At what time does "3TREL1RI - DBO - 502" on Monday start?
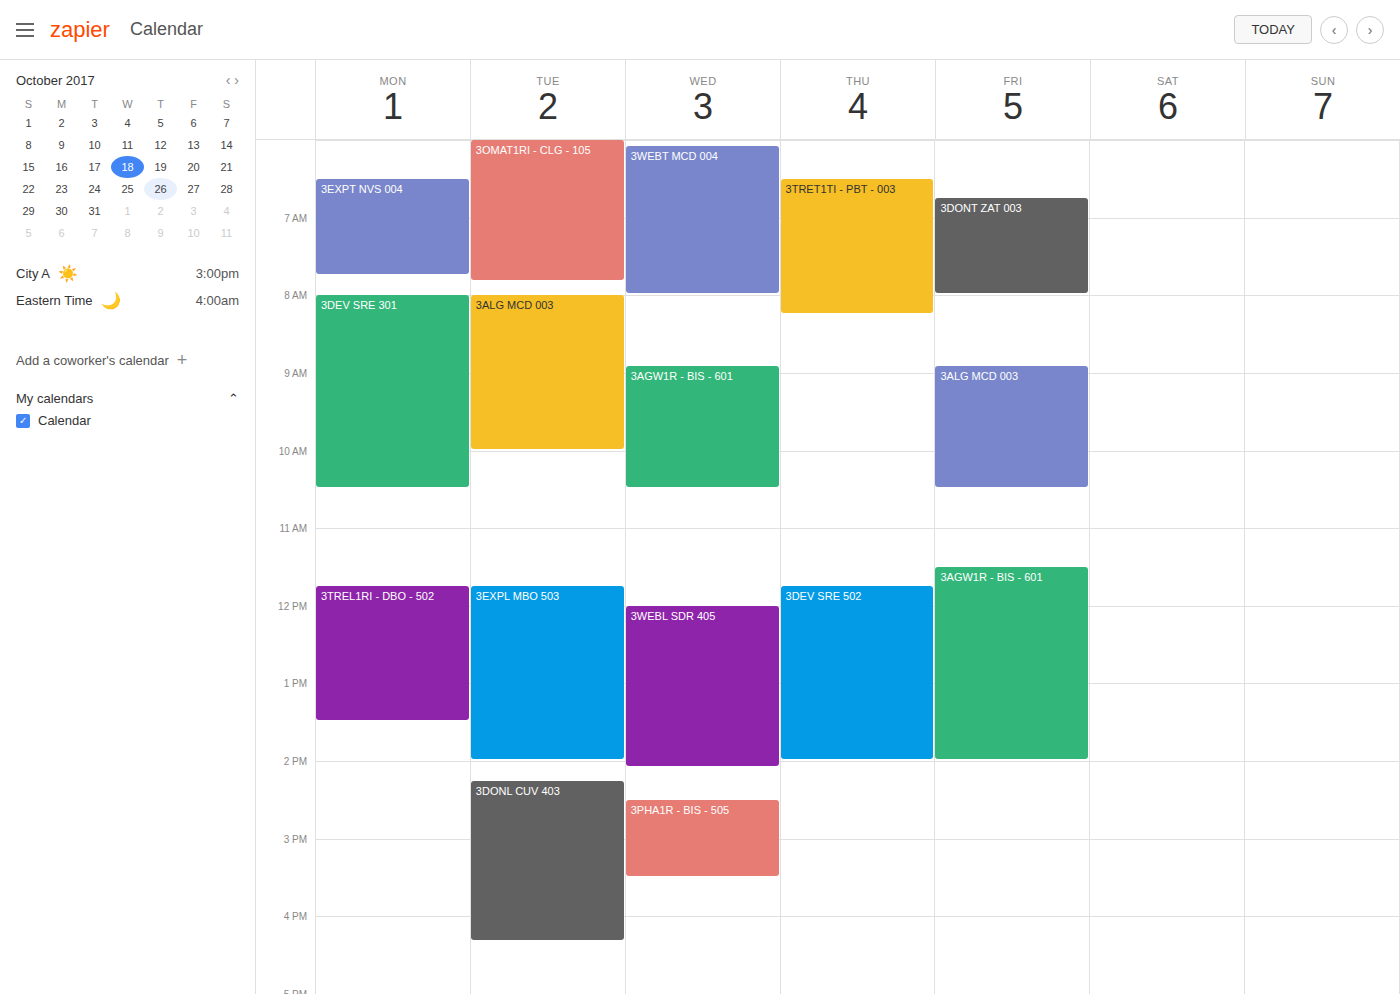
11:45